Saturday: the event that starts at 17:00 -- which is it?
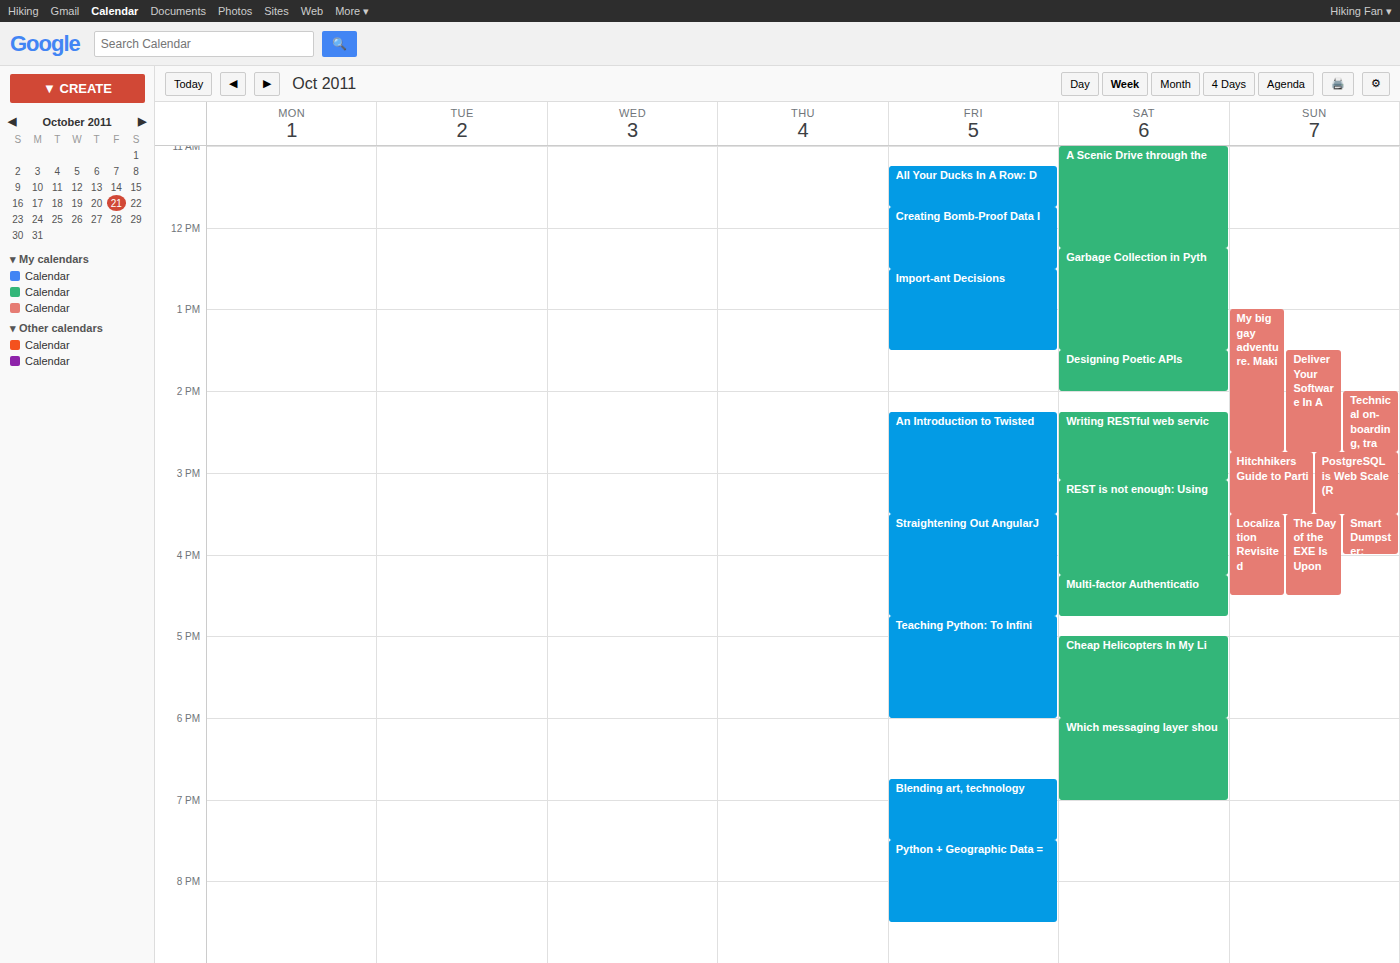
"Cheap Helicopters In My Li"